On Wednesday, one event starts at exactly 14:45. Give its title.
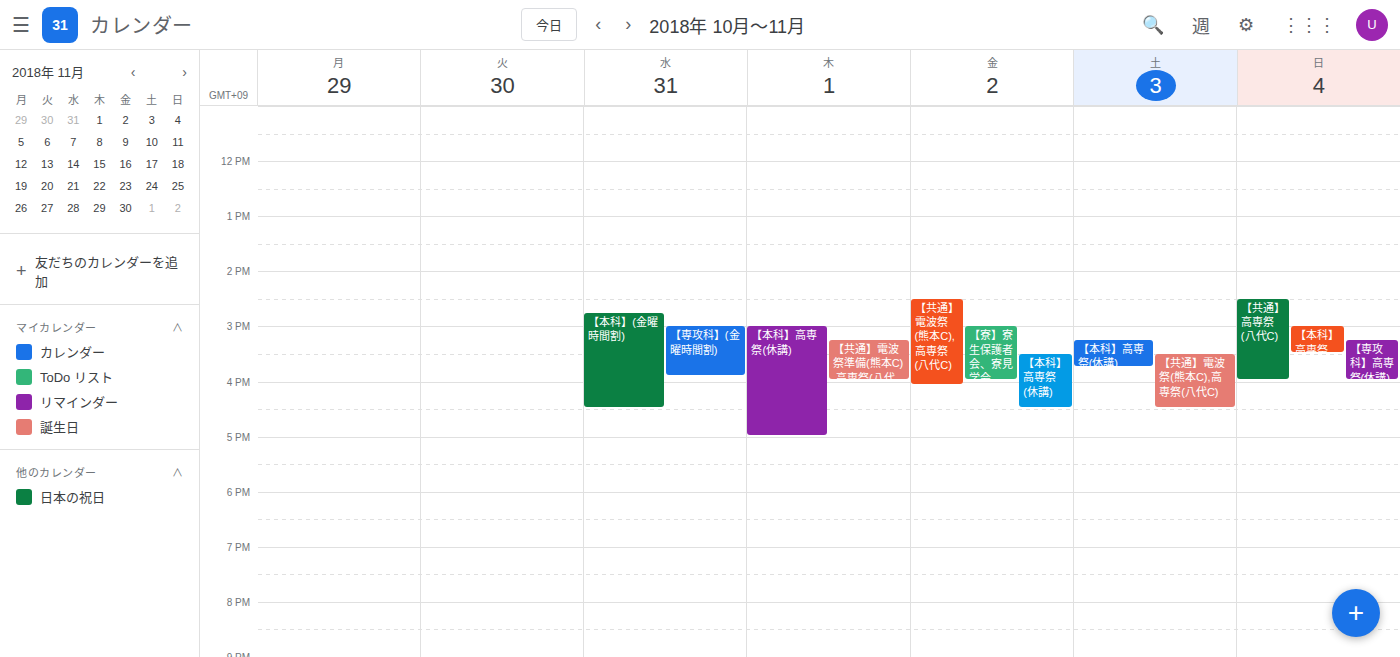
"【本科】(金曜時間割)"